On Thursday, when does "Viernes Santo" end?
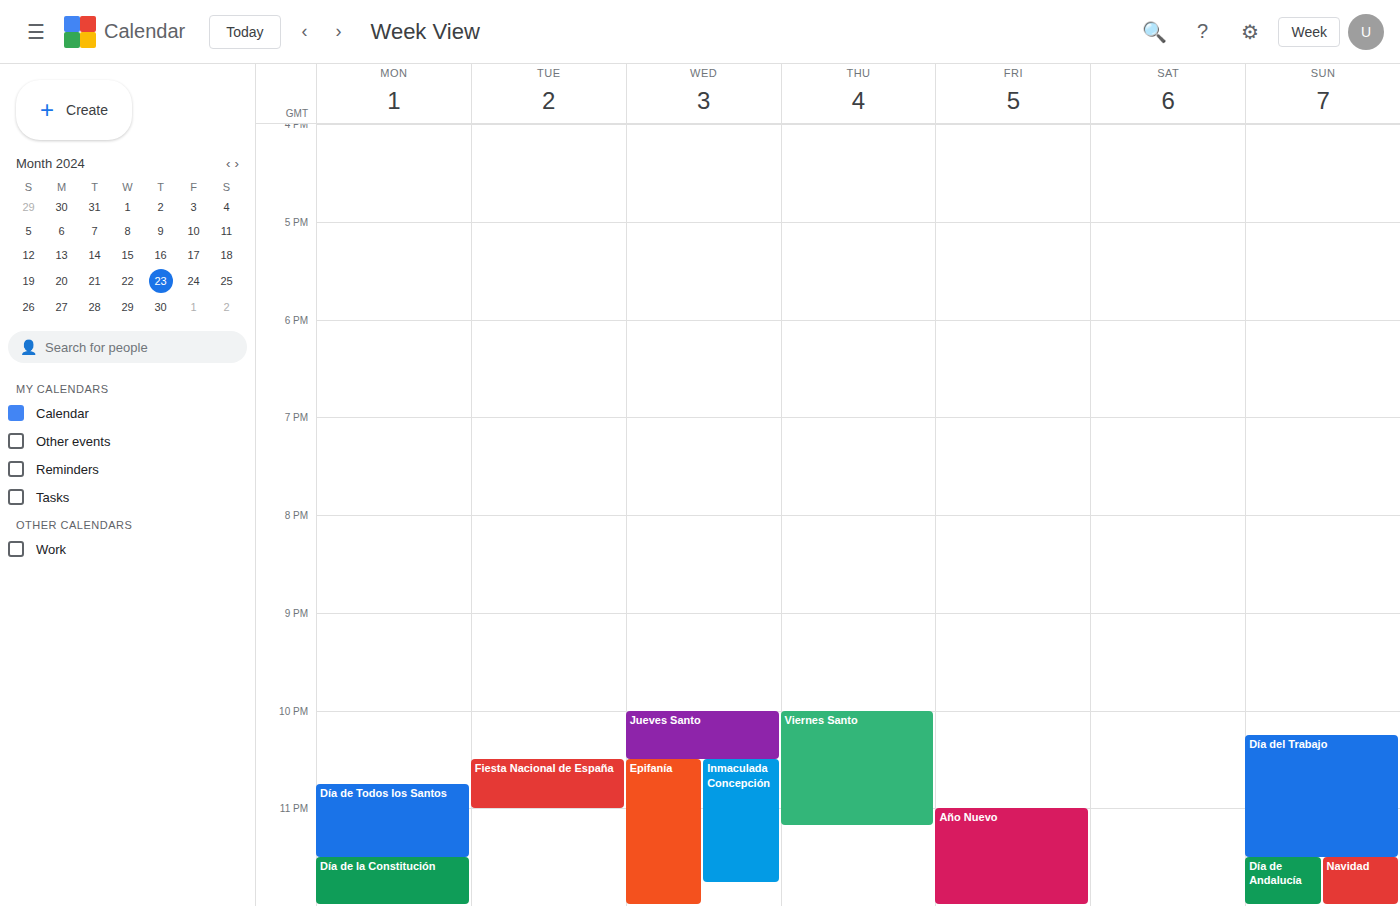
11:10 PM